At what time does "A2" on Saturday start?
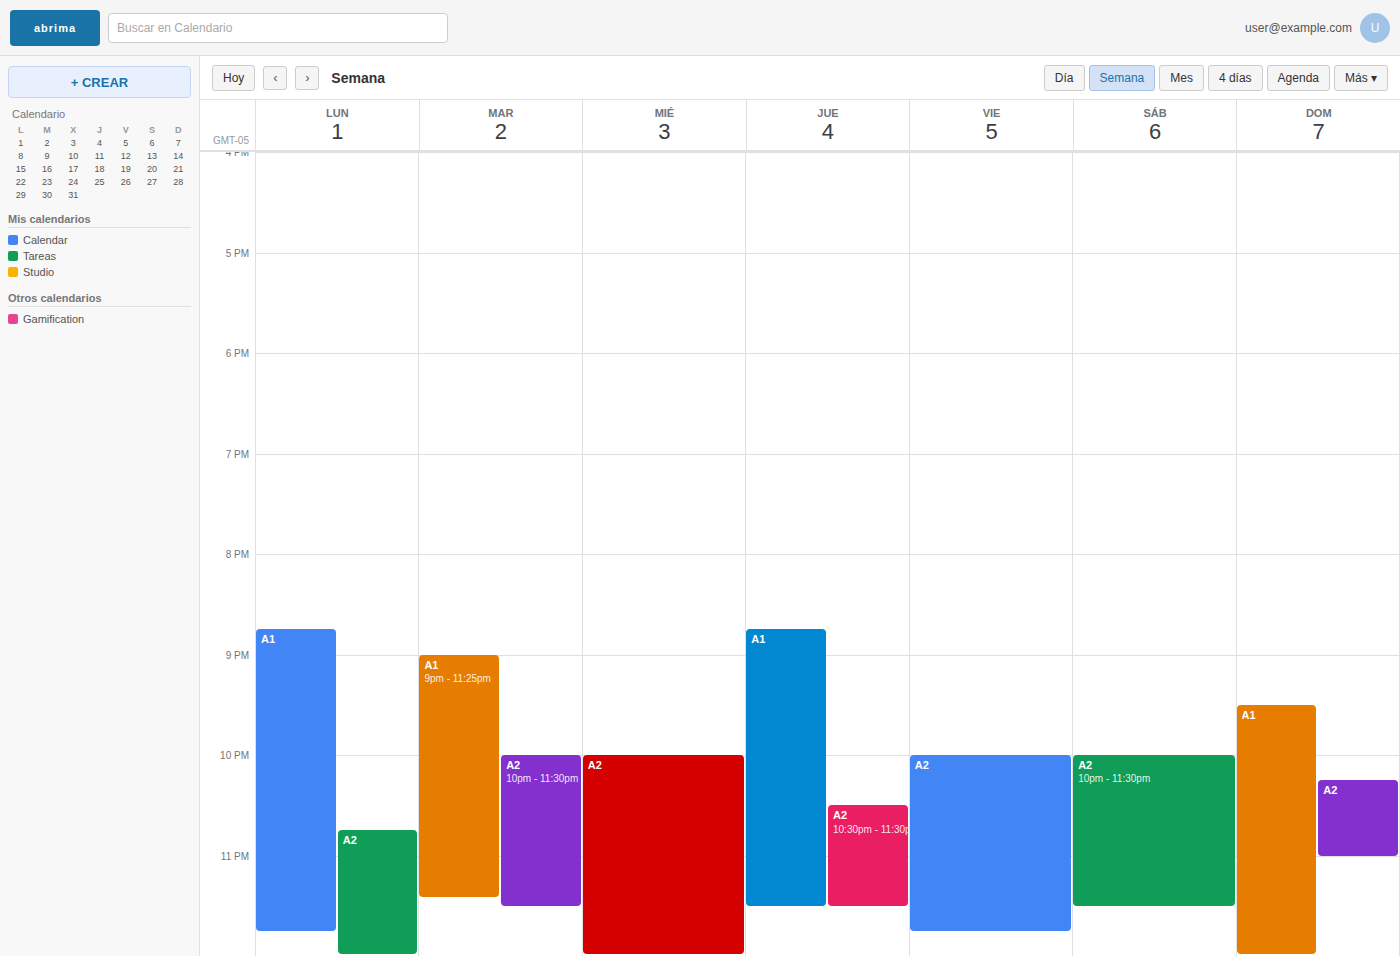
22:00